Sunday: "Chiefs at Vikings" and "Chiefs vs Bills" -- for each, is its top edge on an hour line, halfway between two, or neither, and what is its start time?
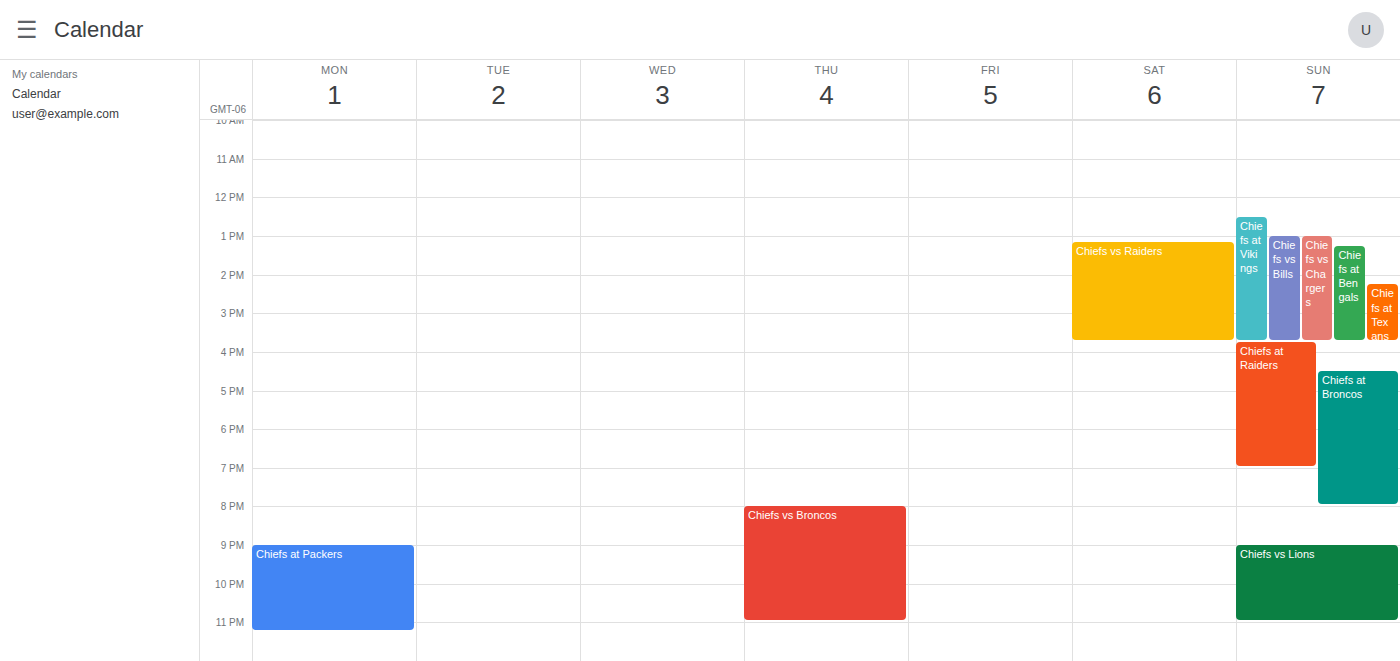
"Chiefs at Vikings": 12:30 PM, halfway between the 12 PM and 1 PM lines. "Chiefs vs Bills": 1:00 PM, exactly on the 1 PM line.